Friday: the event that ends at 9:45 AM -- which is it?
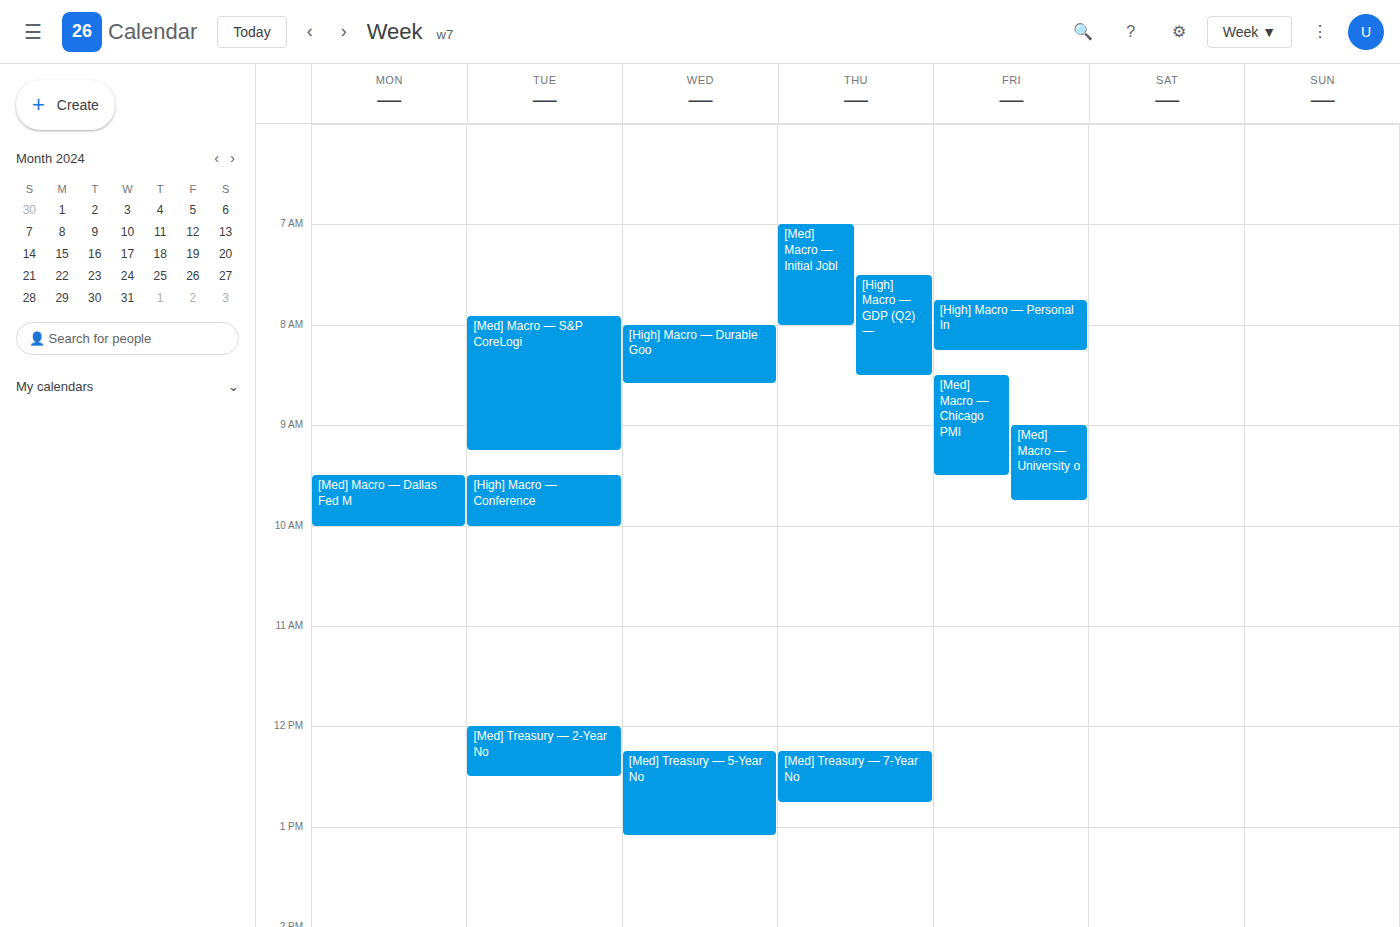
"[Med] Macro — University o"